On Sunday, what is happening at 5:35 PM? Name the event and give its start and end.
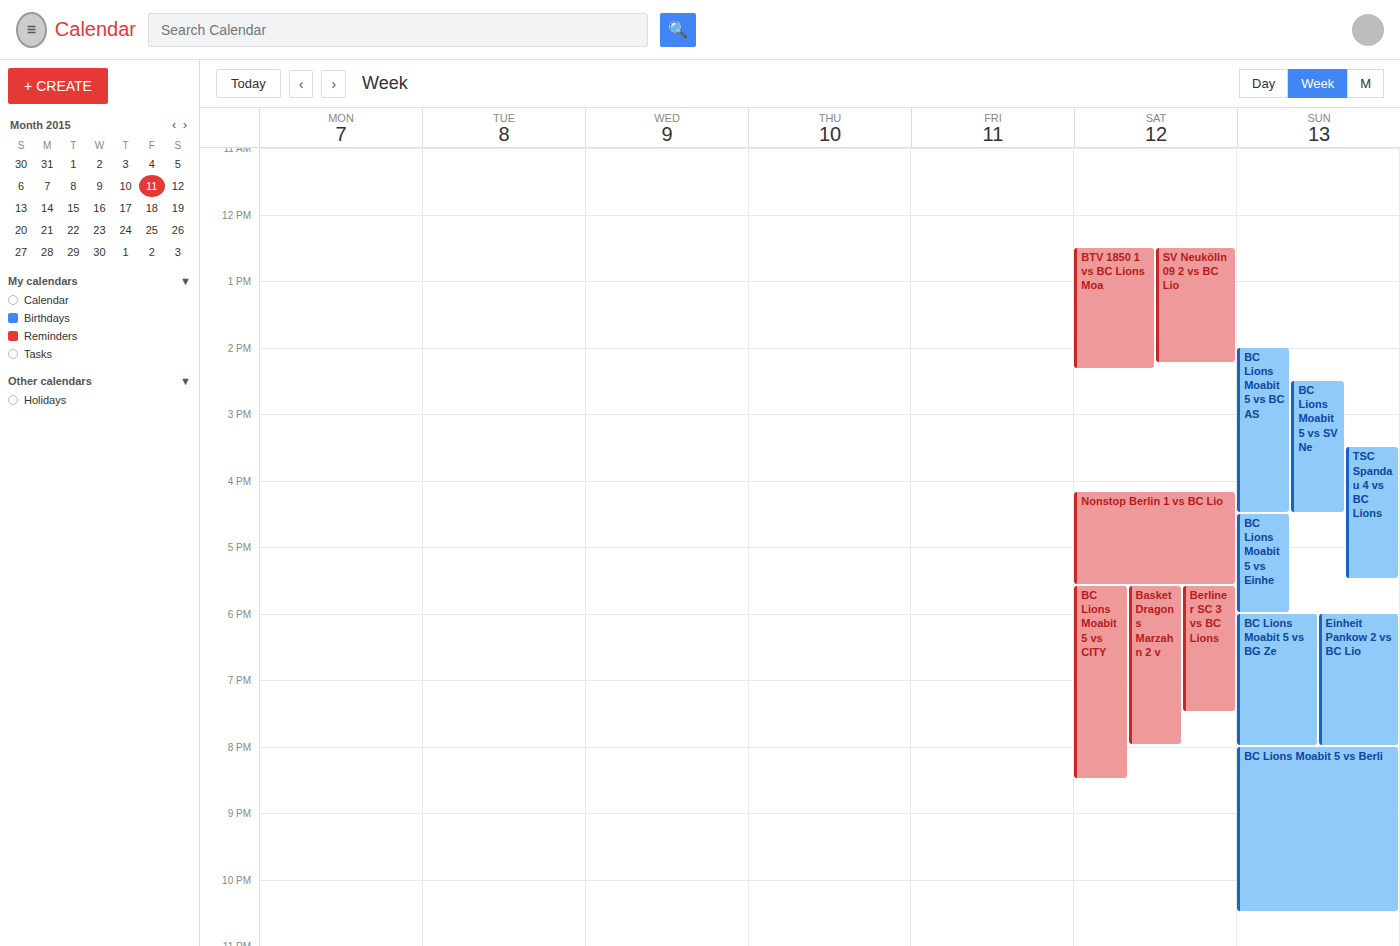
"BC Lions Moabit 5 vs Einhe", 4:30 PM to 6:00 PM